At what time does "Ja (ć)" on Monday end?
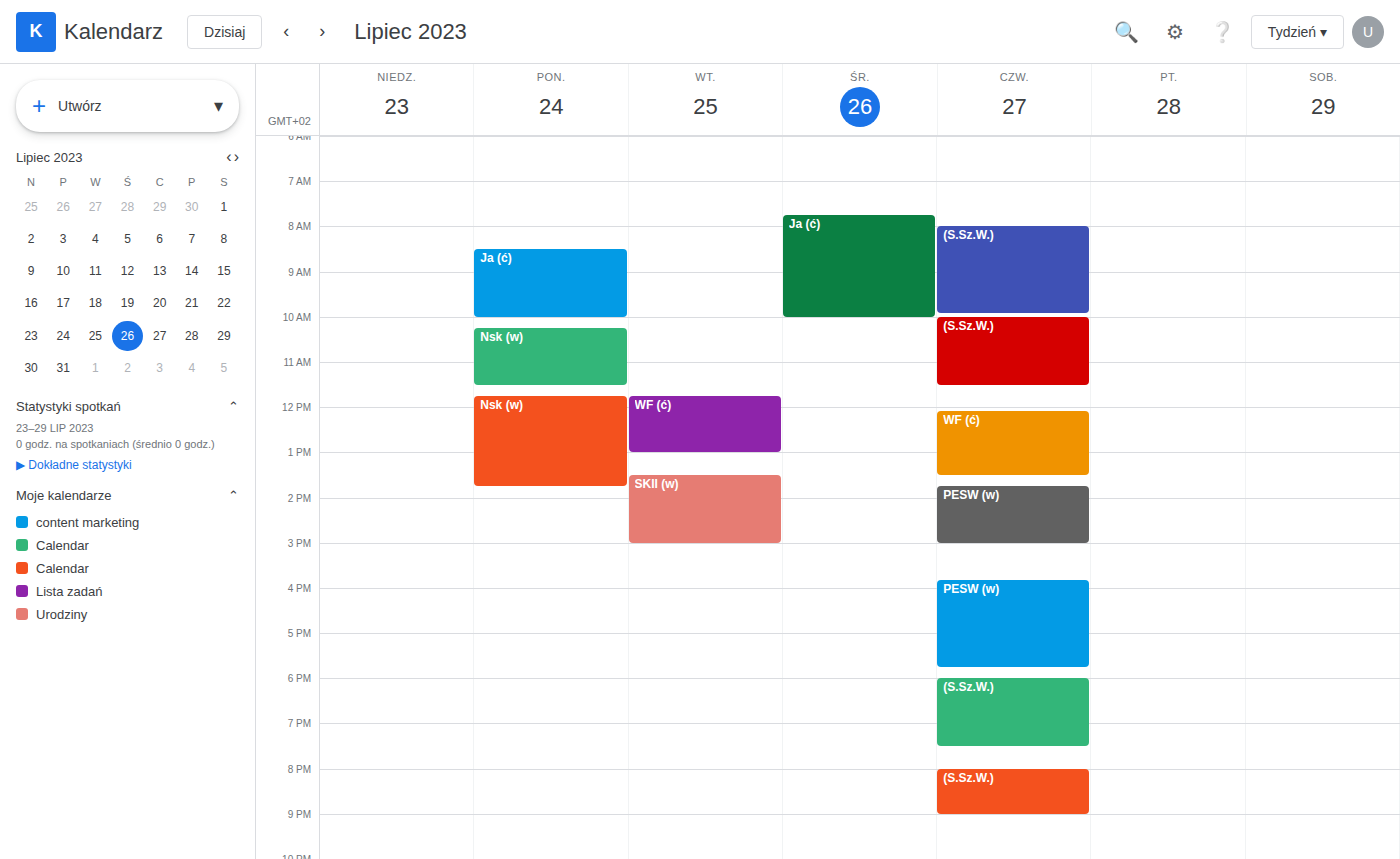
10:00 AM